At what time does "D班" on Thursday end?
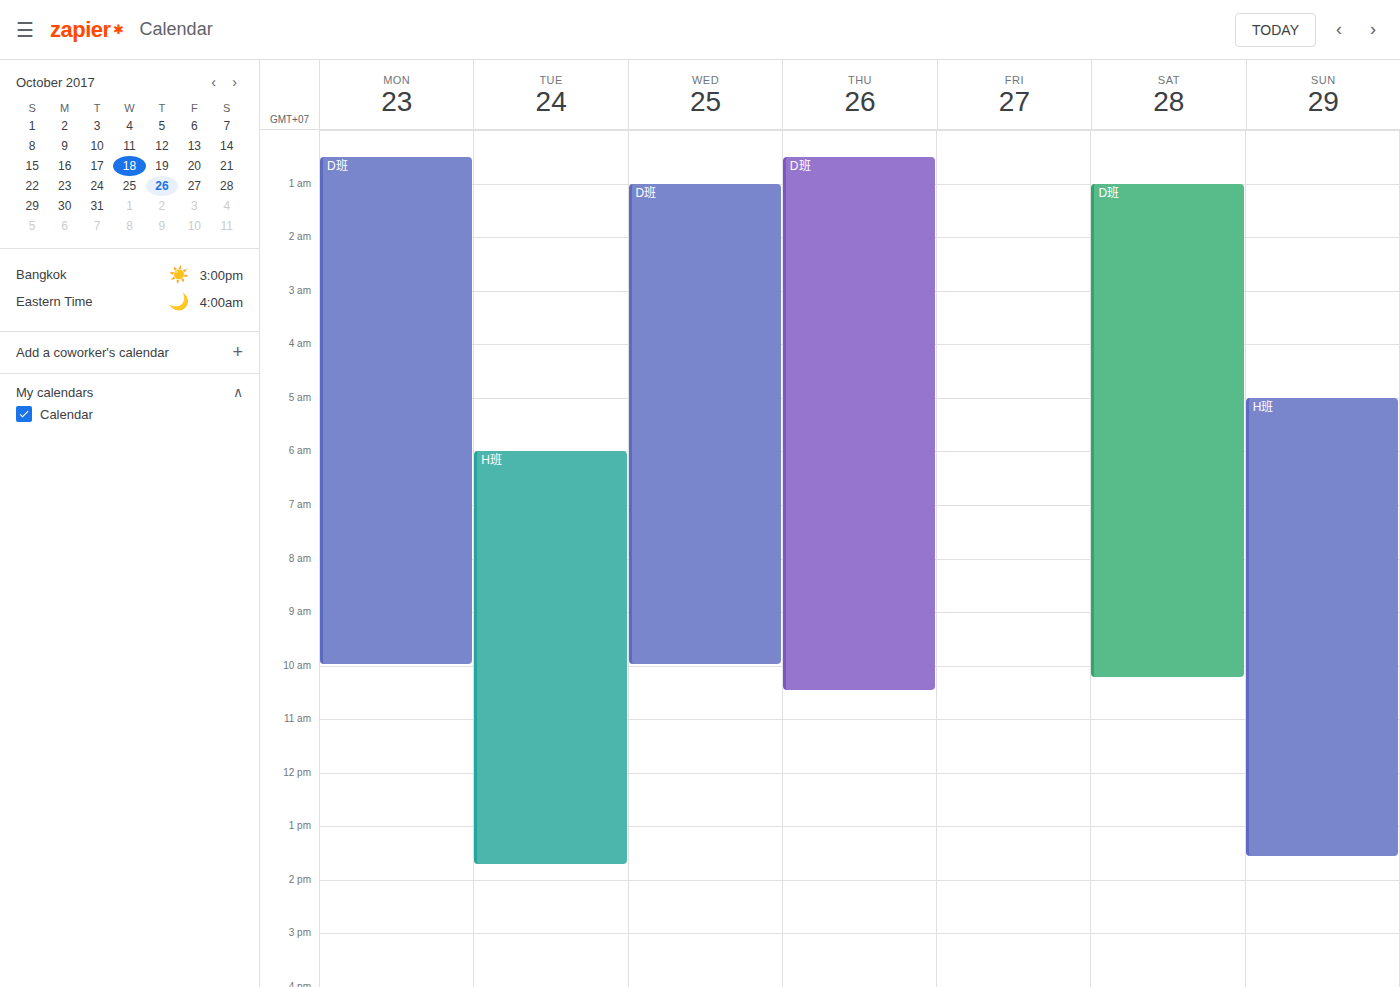
10:30